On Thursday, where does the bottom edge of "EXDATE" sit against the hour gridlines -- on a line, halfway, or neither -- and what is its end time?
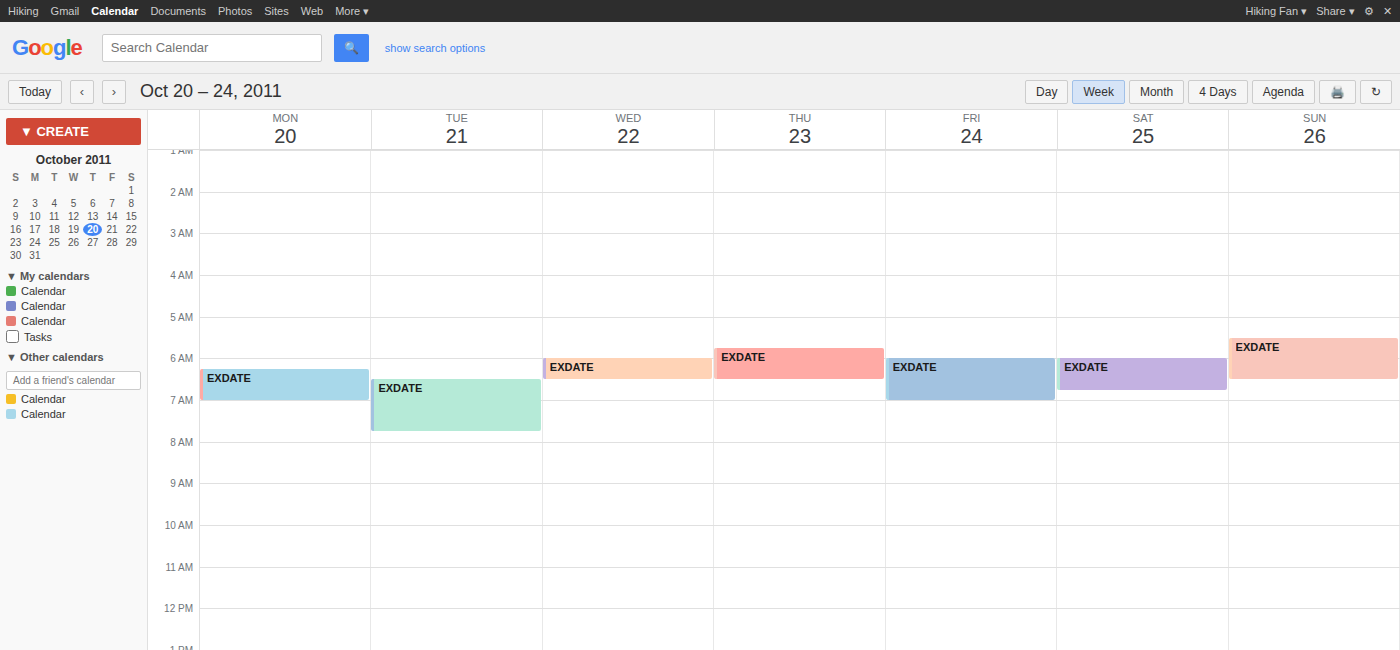
6:30 AM -- halfway between the 6 AM and 7 AM lines.